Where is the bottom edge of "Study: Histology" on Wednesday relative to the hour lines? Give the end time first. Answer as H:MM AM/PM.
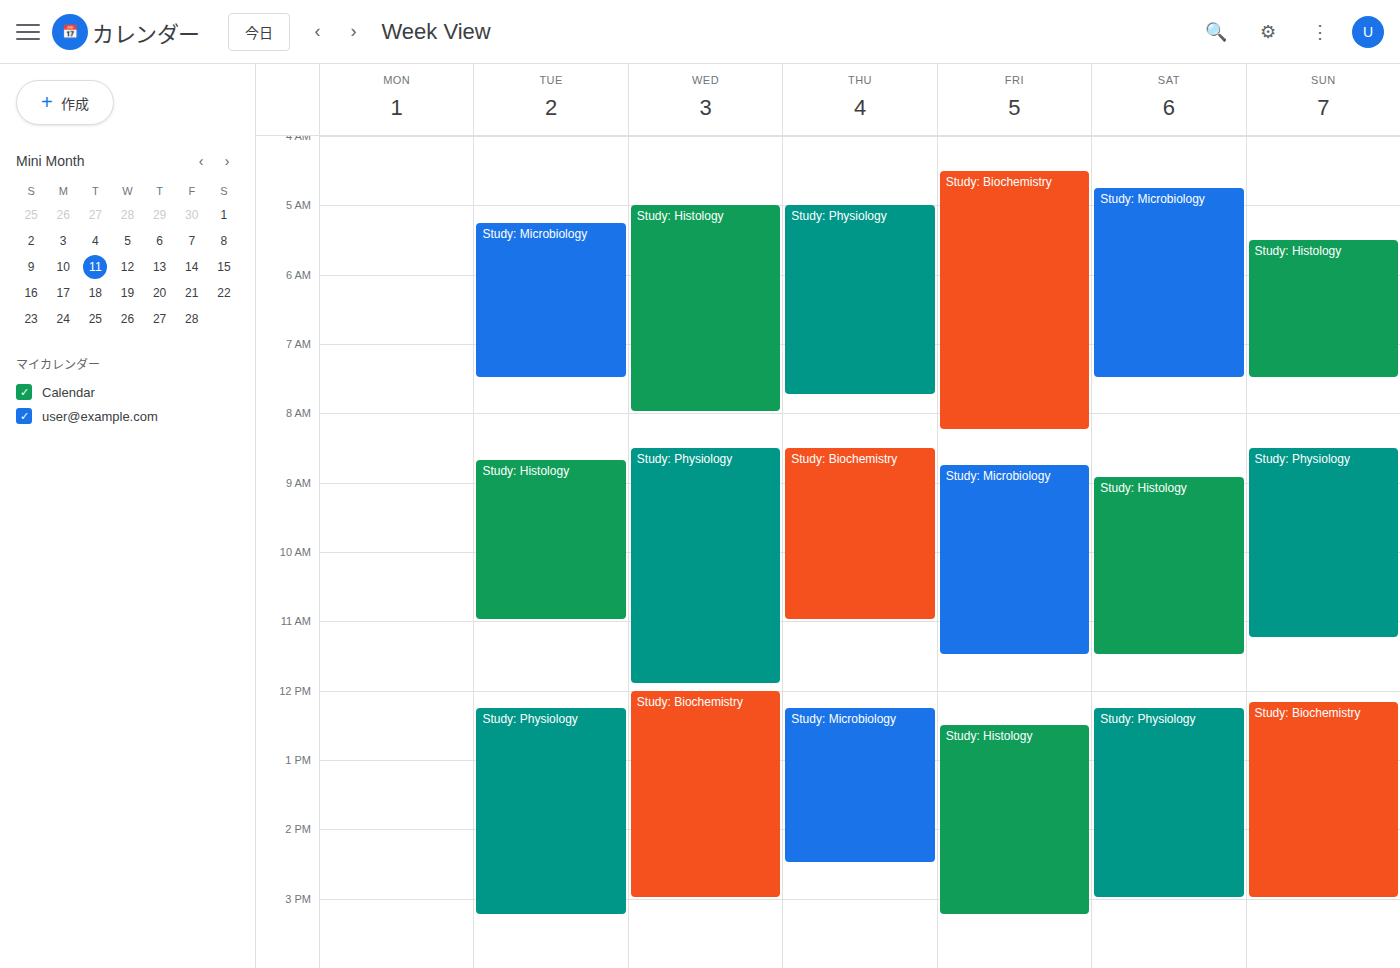
8:00 AM -- exactly on the 8 AM line.